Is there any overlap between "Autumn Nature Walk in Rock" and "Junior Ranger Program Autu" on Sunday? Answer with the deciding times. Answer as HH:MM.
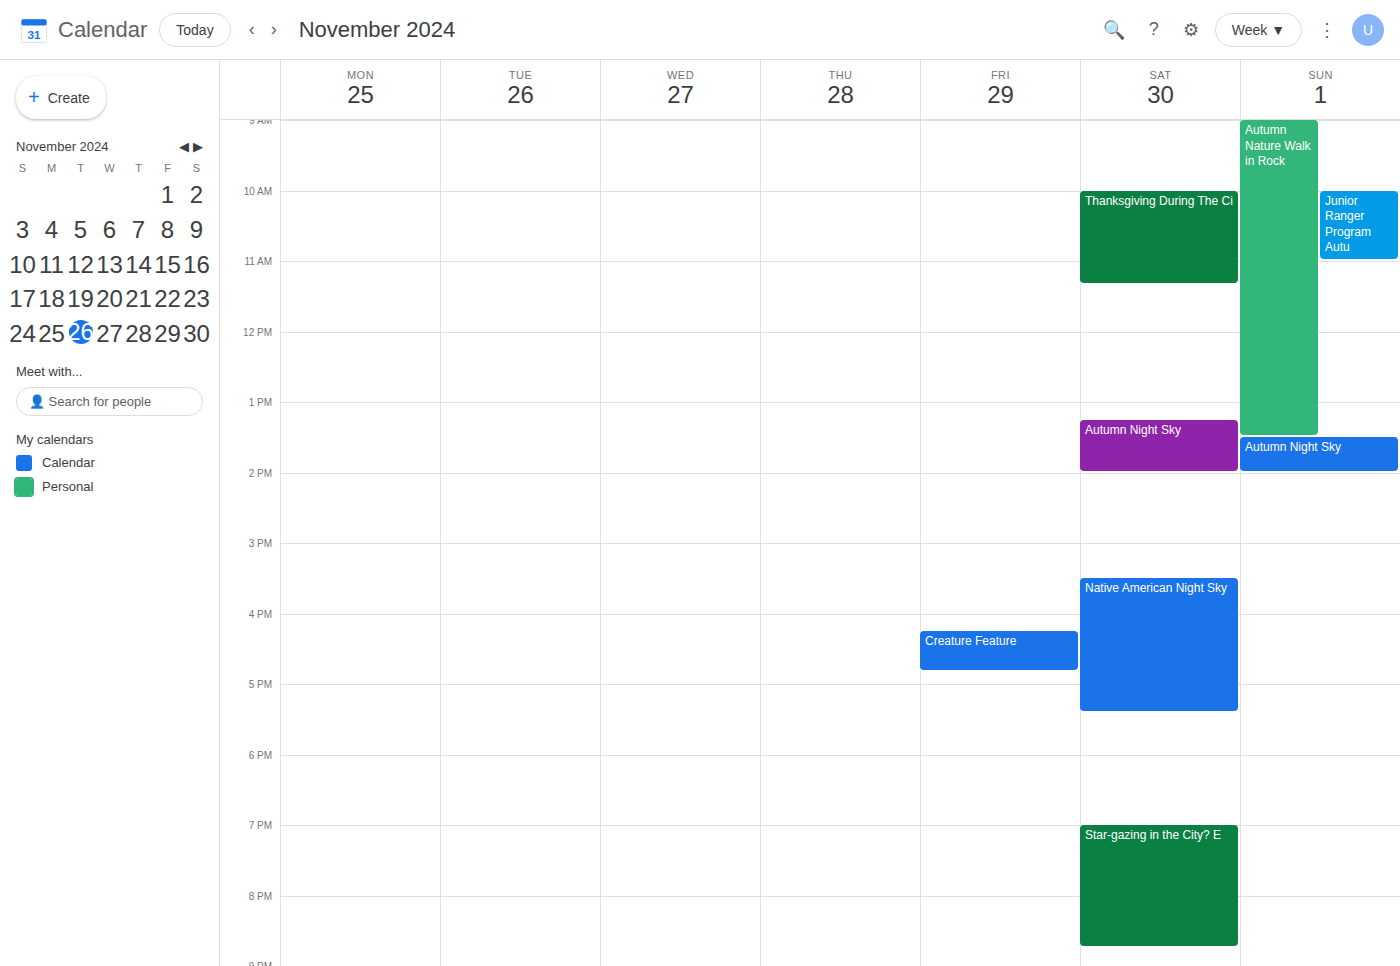
"Junior Ranger Program Autu" runs 10:00 to 11:00, inside "Autumn Nature Walk in Rock" -- they overlap.